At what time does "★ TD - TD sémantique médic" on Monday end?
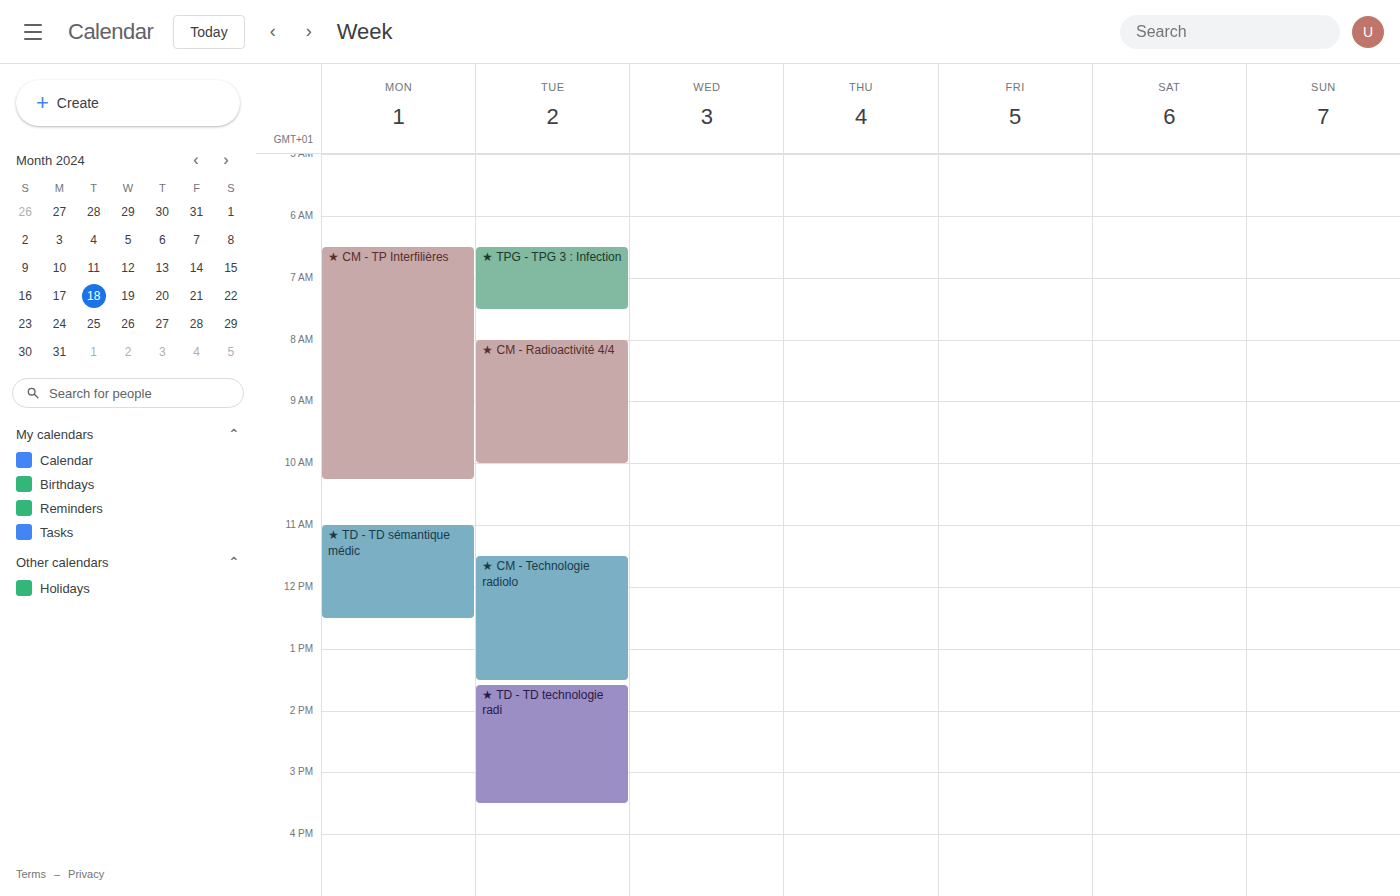
12:30 PM